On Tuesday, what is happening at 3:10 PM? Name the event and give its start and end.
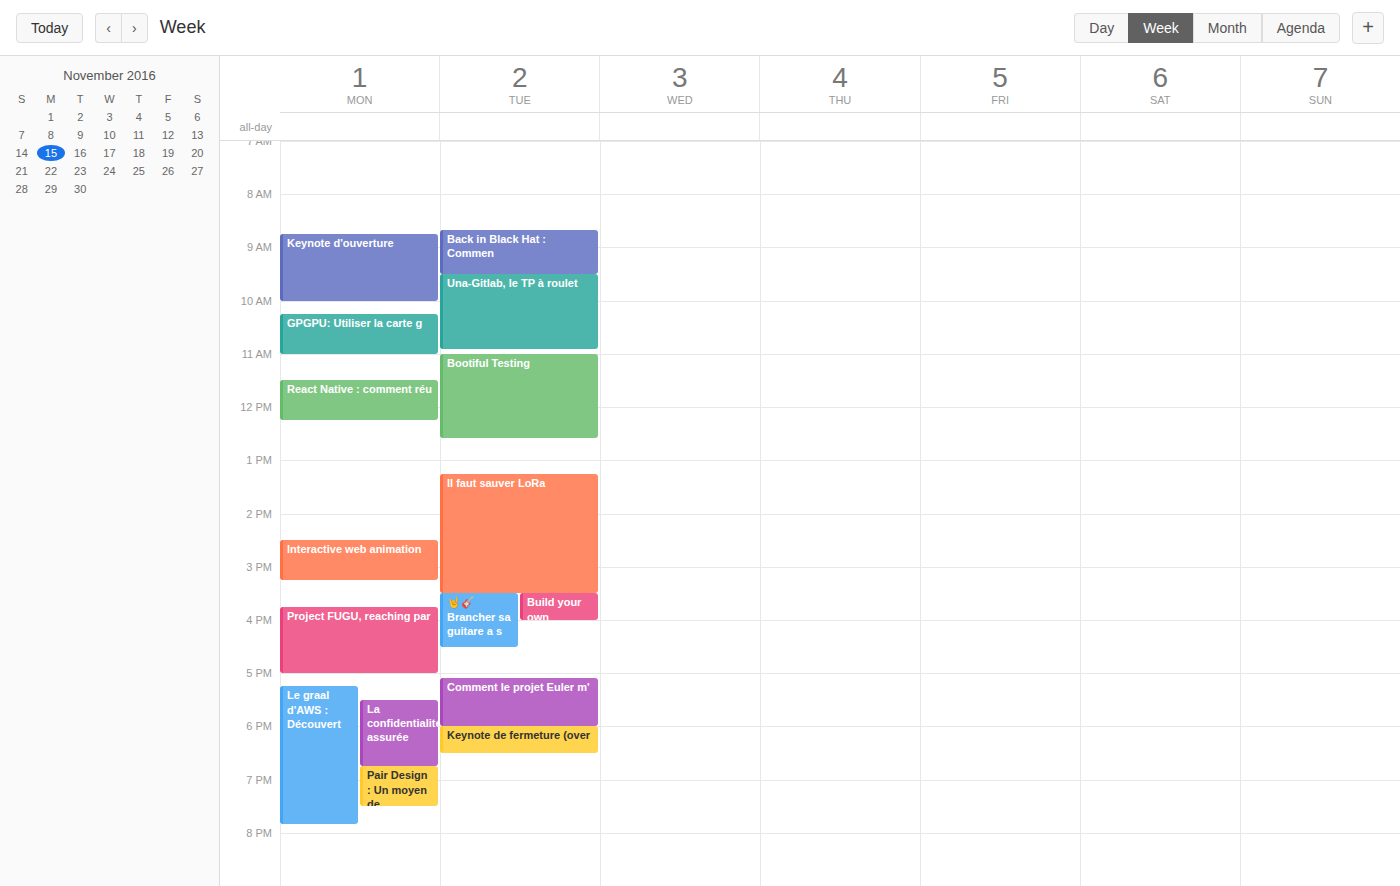
"Il faut sauver LoRa", 1:15 PM to 3:30 PM